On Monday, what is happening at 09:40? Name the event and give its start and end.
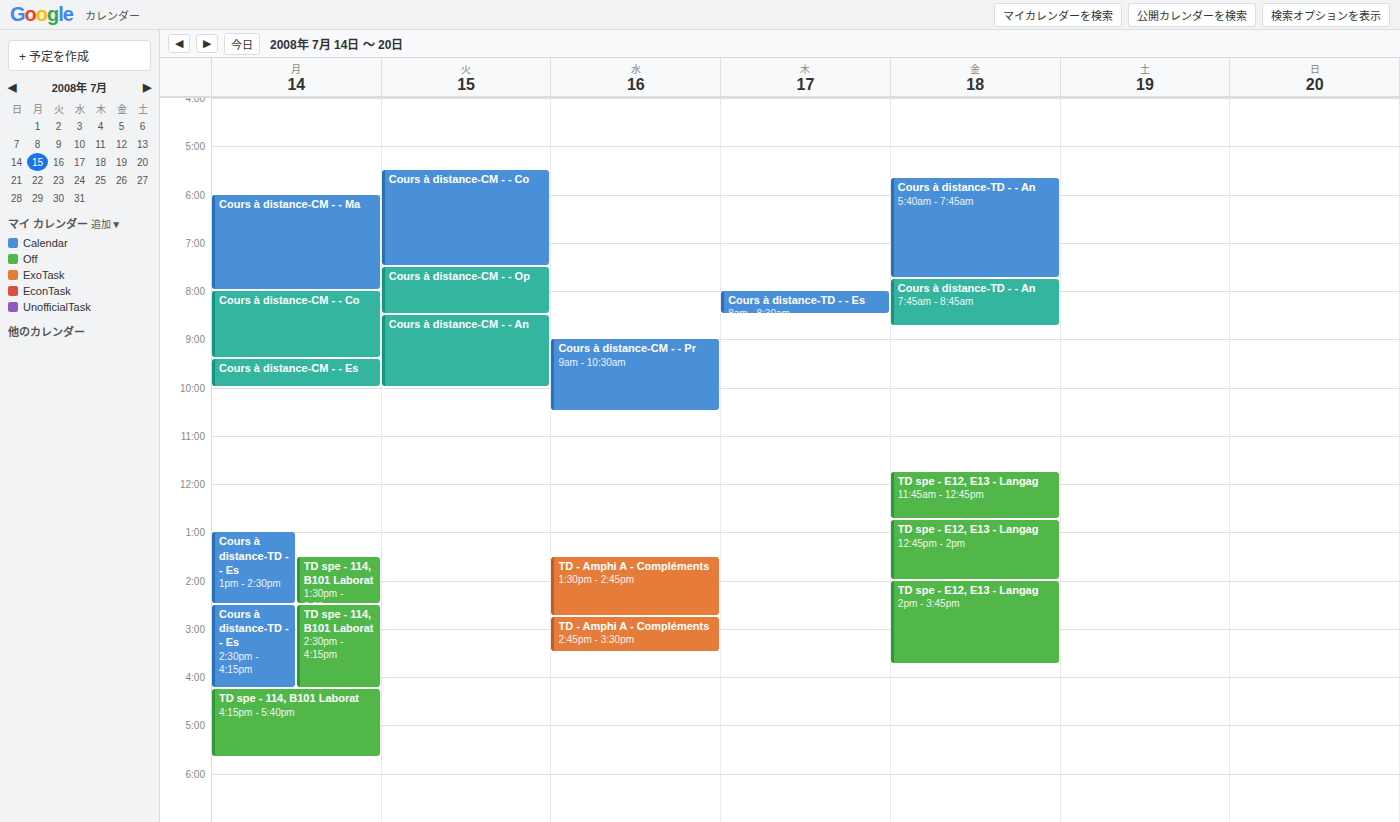
"Cours à distance-CM - - Es", 09:25 to 10:00